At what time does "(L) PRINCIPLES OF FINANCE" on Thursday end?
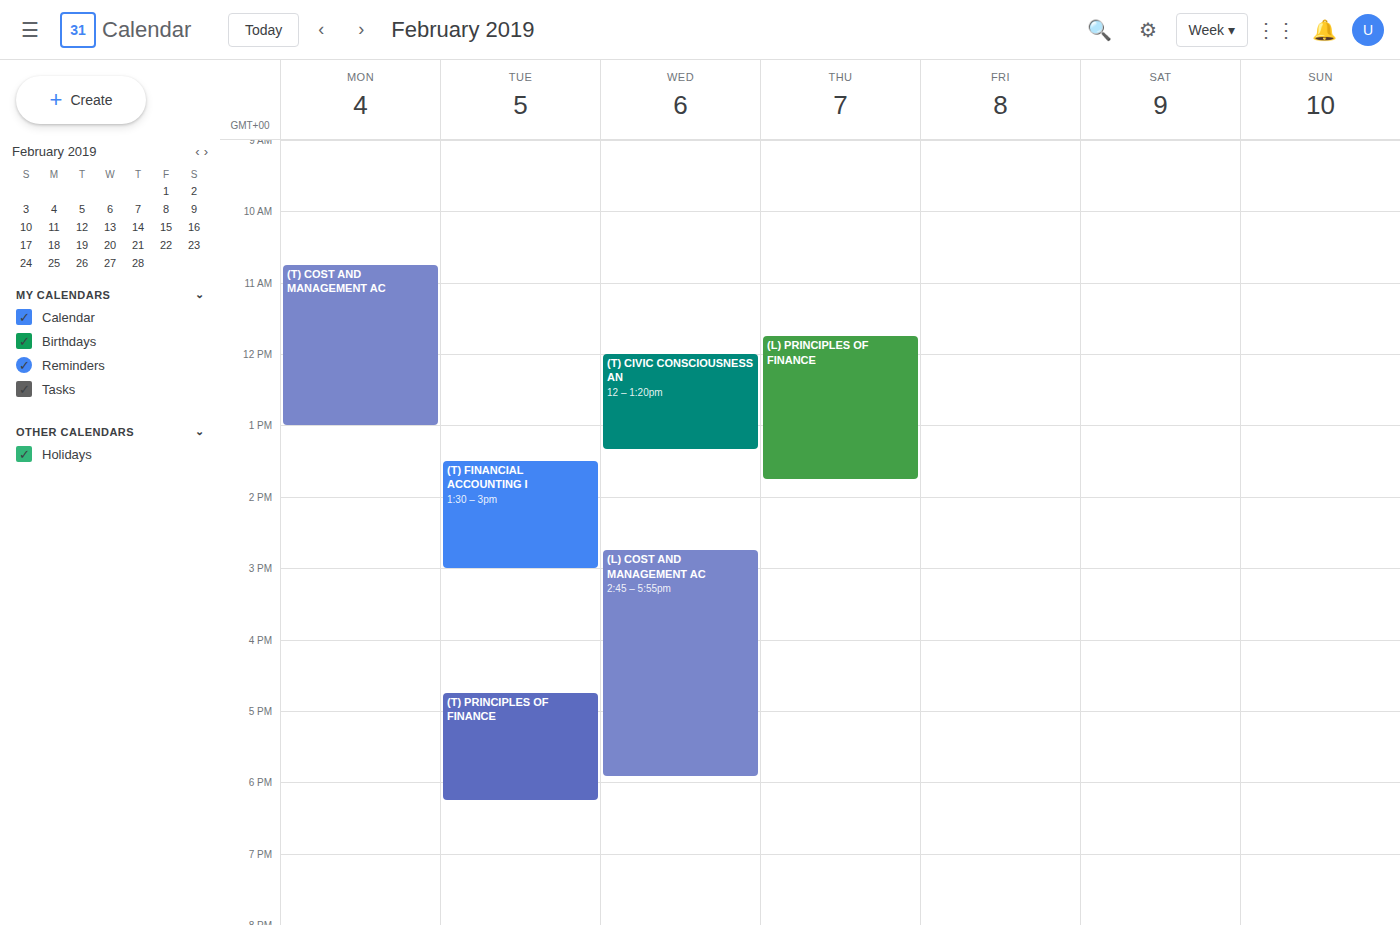
1:45 PM